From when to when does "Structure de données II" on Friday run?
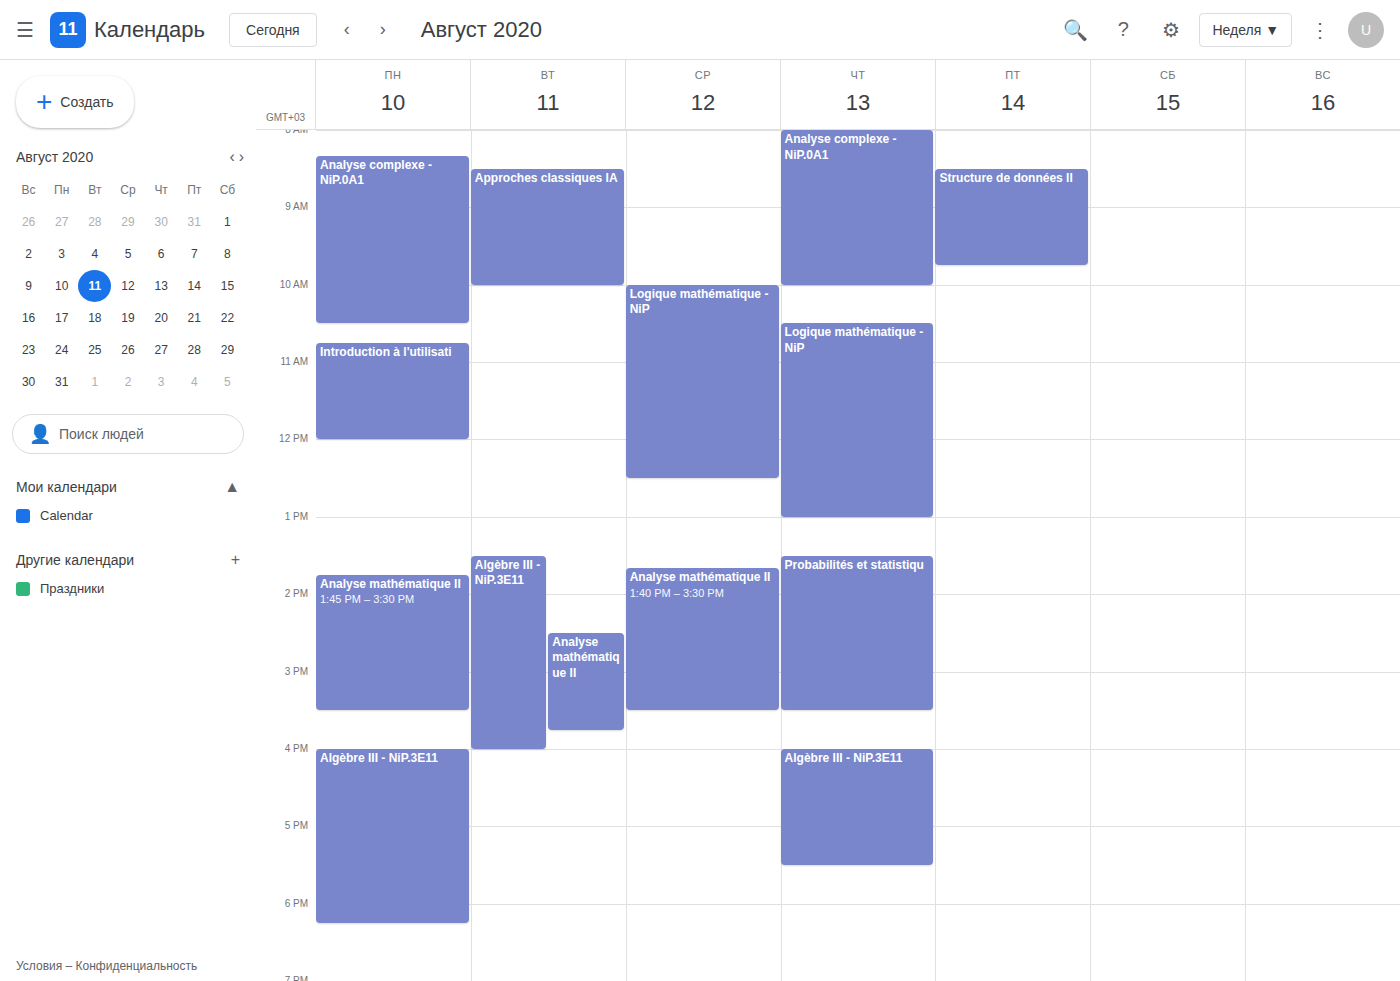
8:30 AM to 9:45 AM